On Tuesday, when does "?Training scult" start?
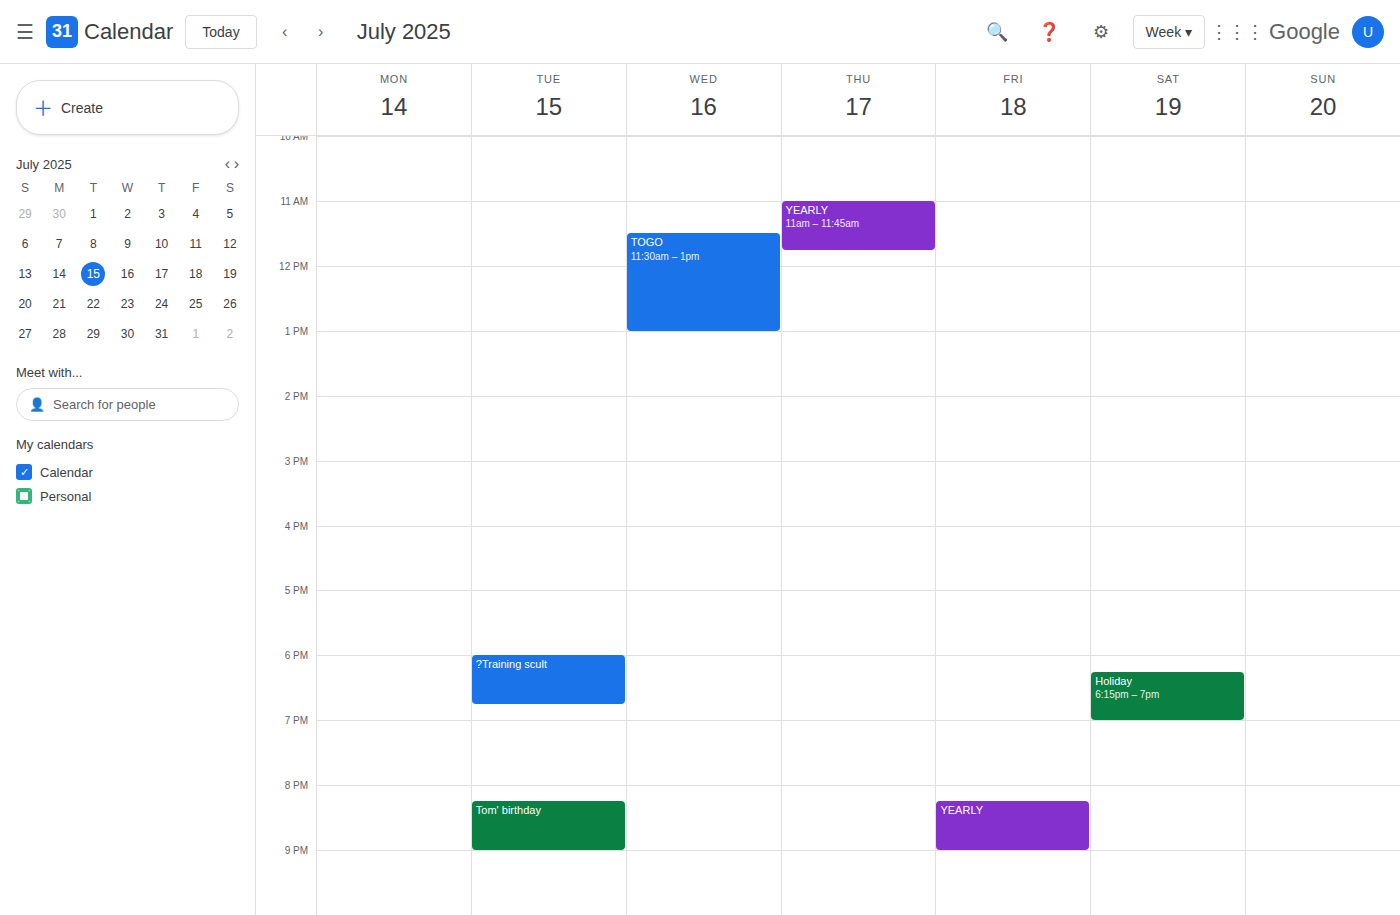
6:00 PM